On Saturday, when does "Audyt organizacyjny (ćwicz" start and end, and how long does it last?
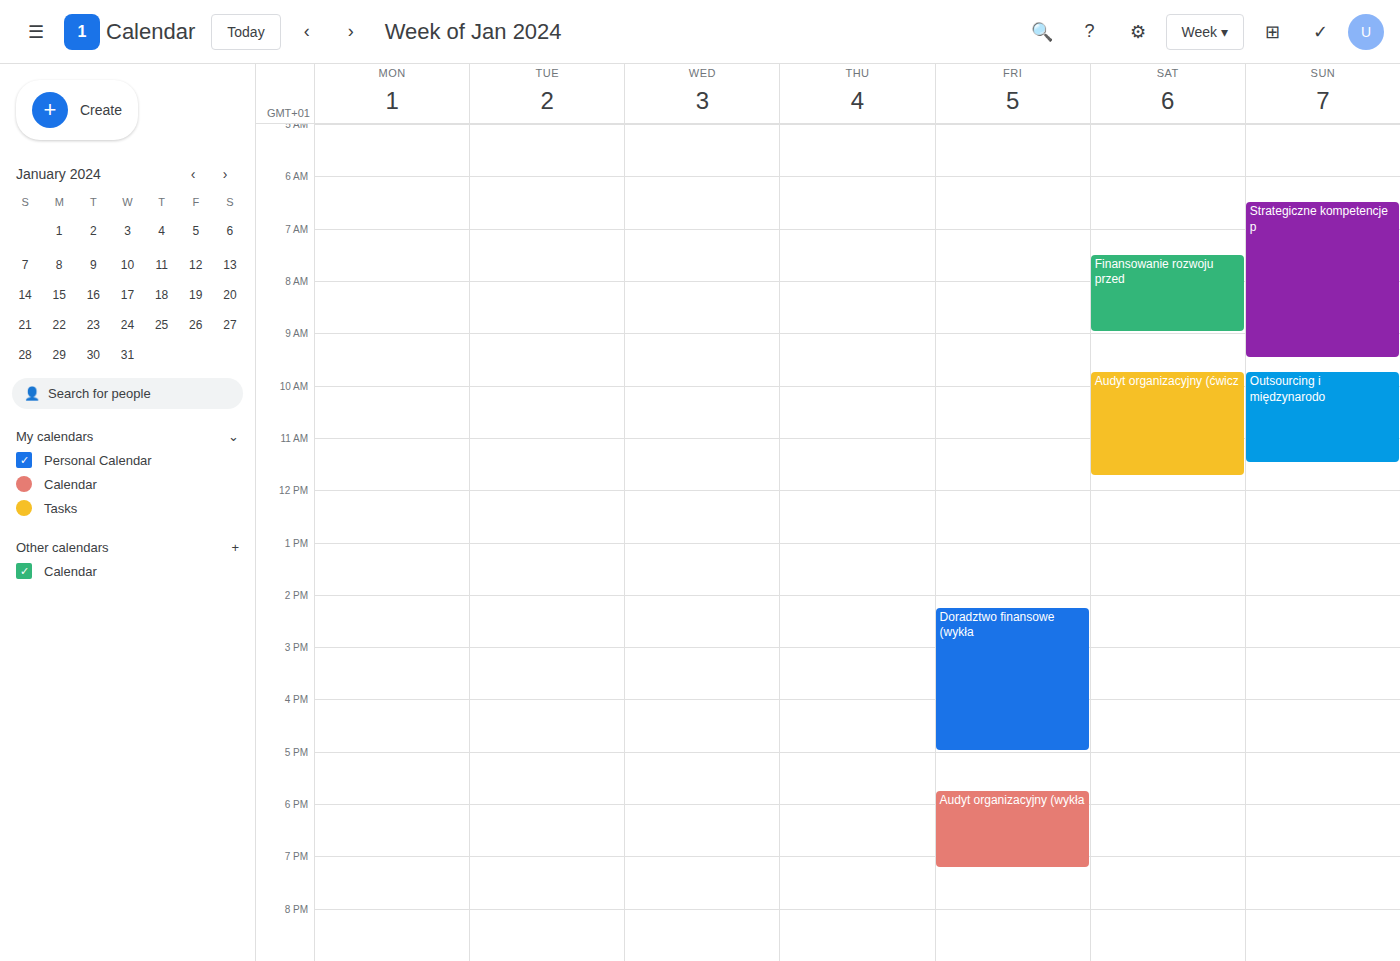
09:45 to 11:45, 2 hours